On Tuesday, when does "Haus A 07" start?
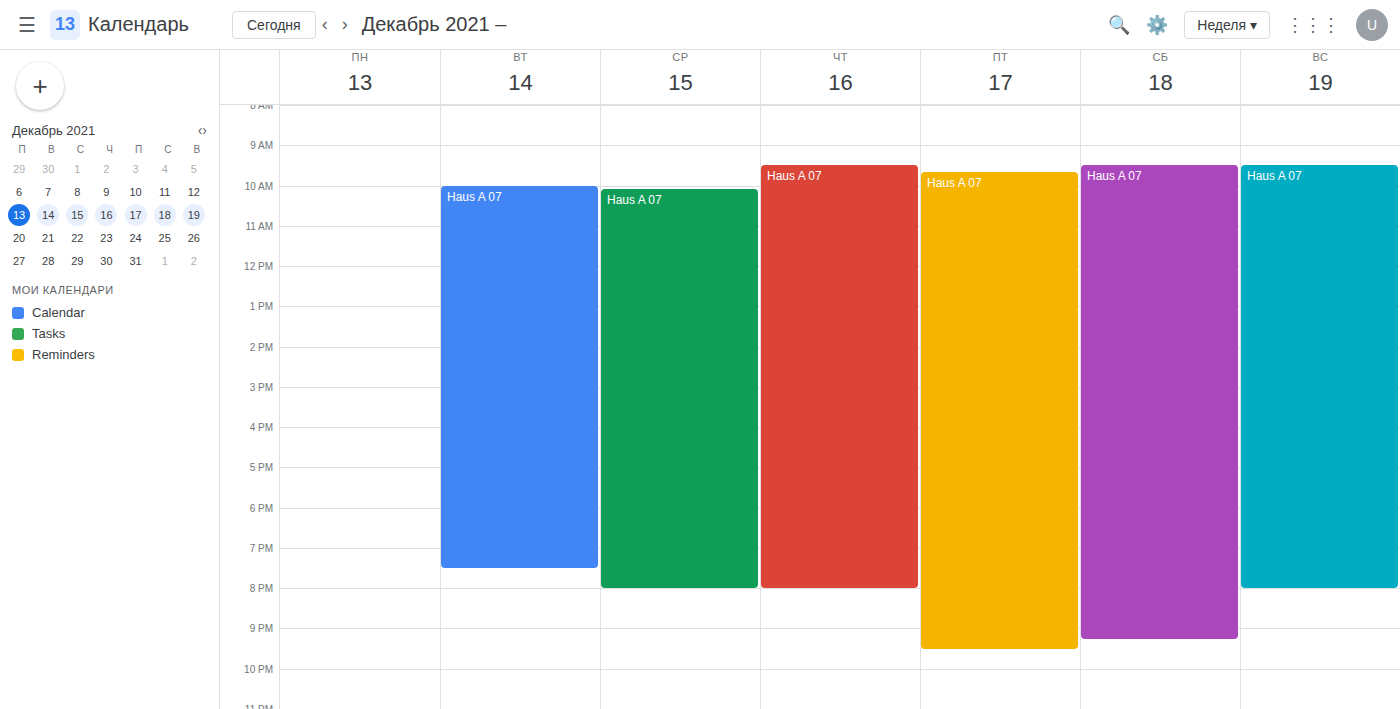
10:00 AM